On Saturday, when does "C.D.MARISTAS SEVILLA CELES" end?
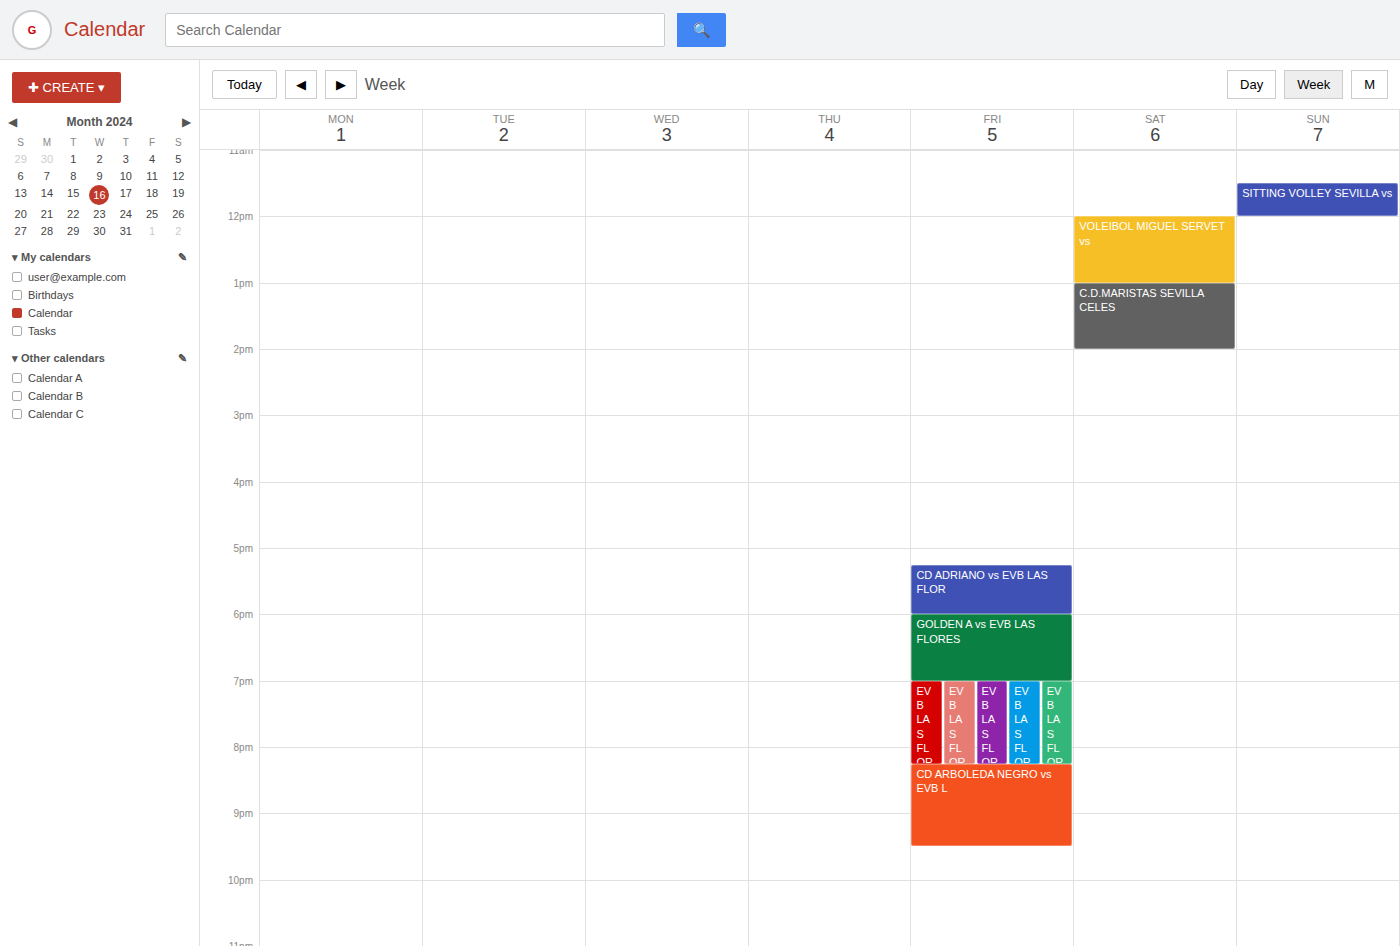
2:00 PM